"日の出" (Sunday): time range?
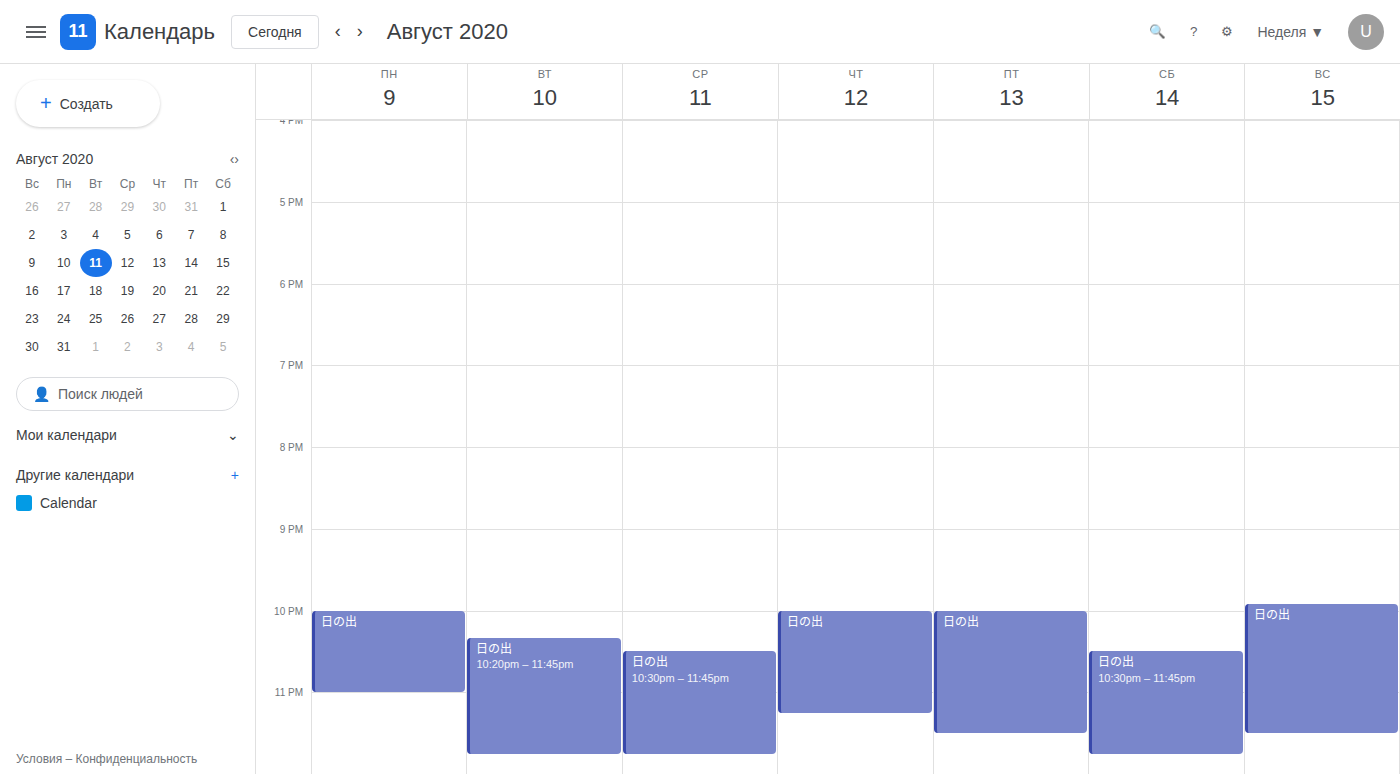
9:55 PM to 11:30 PM